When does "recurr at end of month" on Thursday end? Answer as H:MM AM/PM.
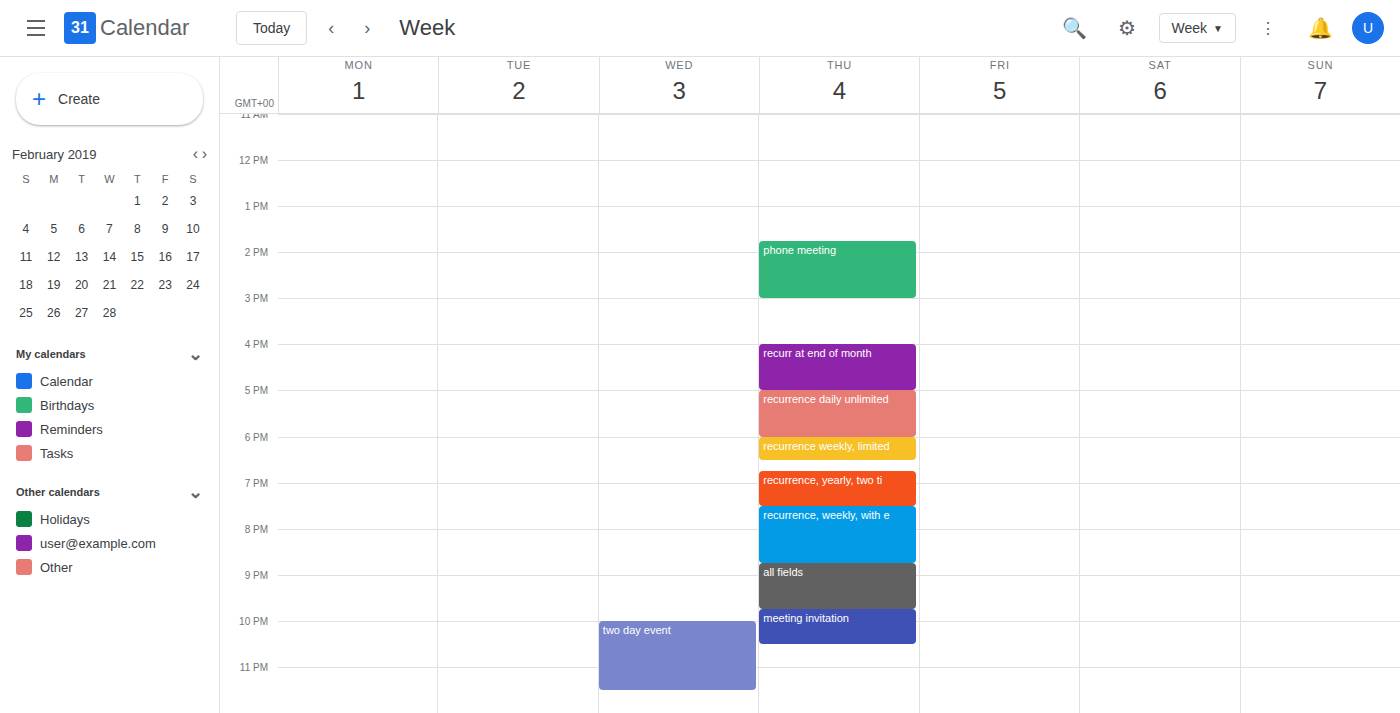
5:00 PM